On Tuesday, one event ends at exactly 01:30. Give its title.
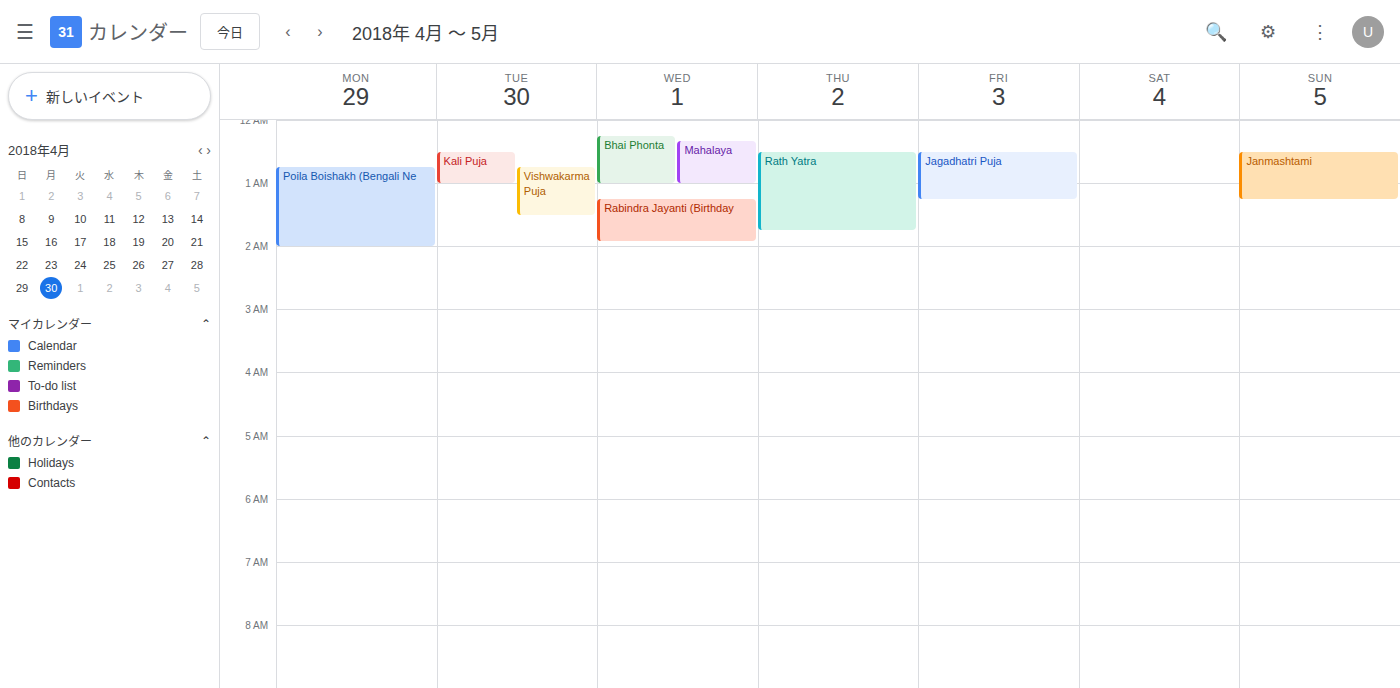
"Vishwakarma Puja"